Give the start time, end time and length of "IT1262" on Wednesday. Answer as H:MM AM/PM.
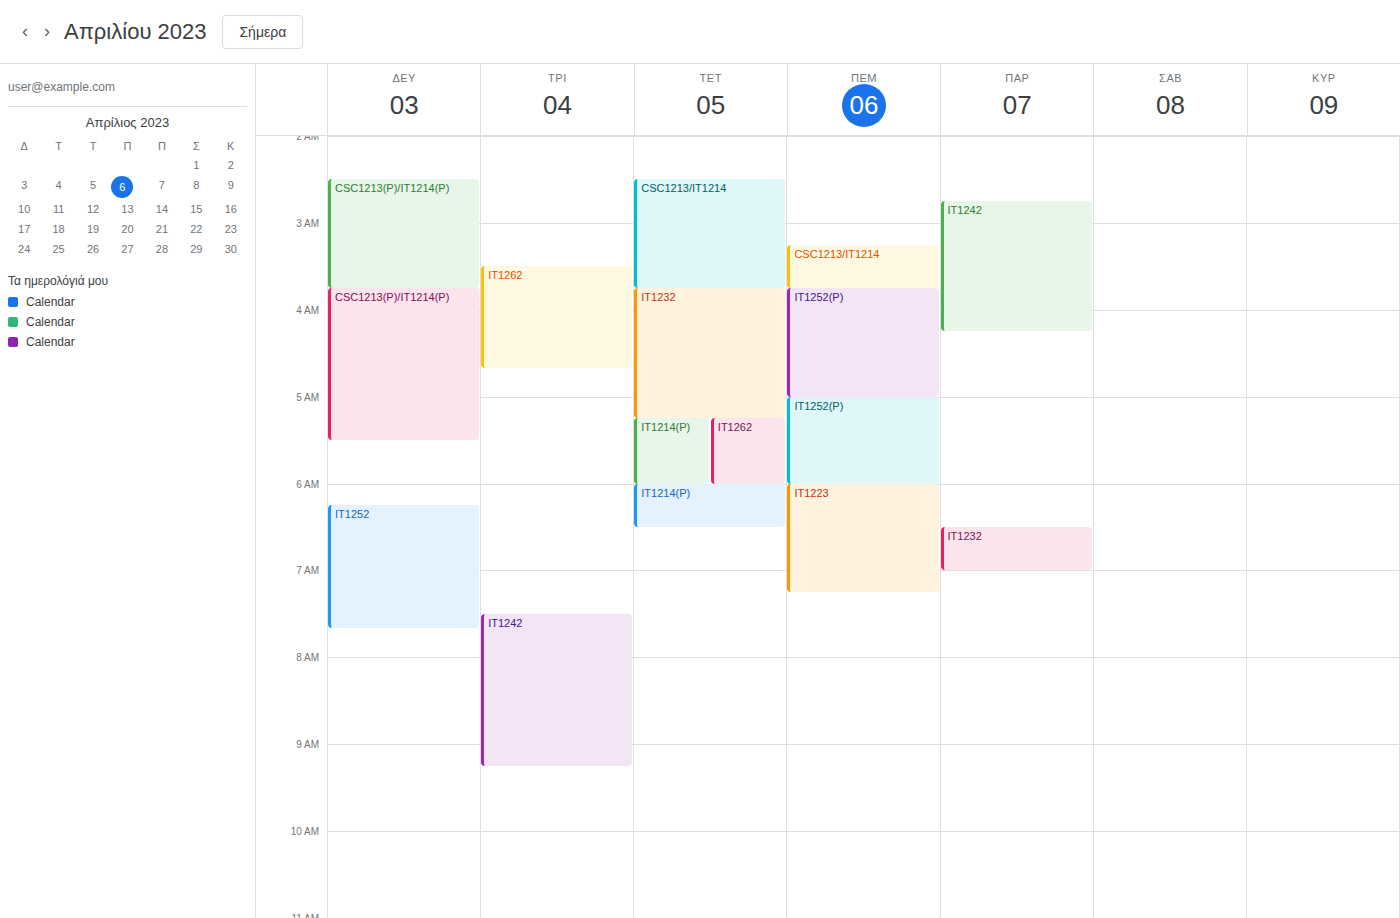
5:15 AM to 6:00 AM, 45 minutes